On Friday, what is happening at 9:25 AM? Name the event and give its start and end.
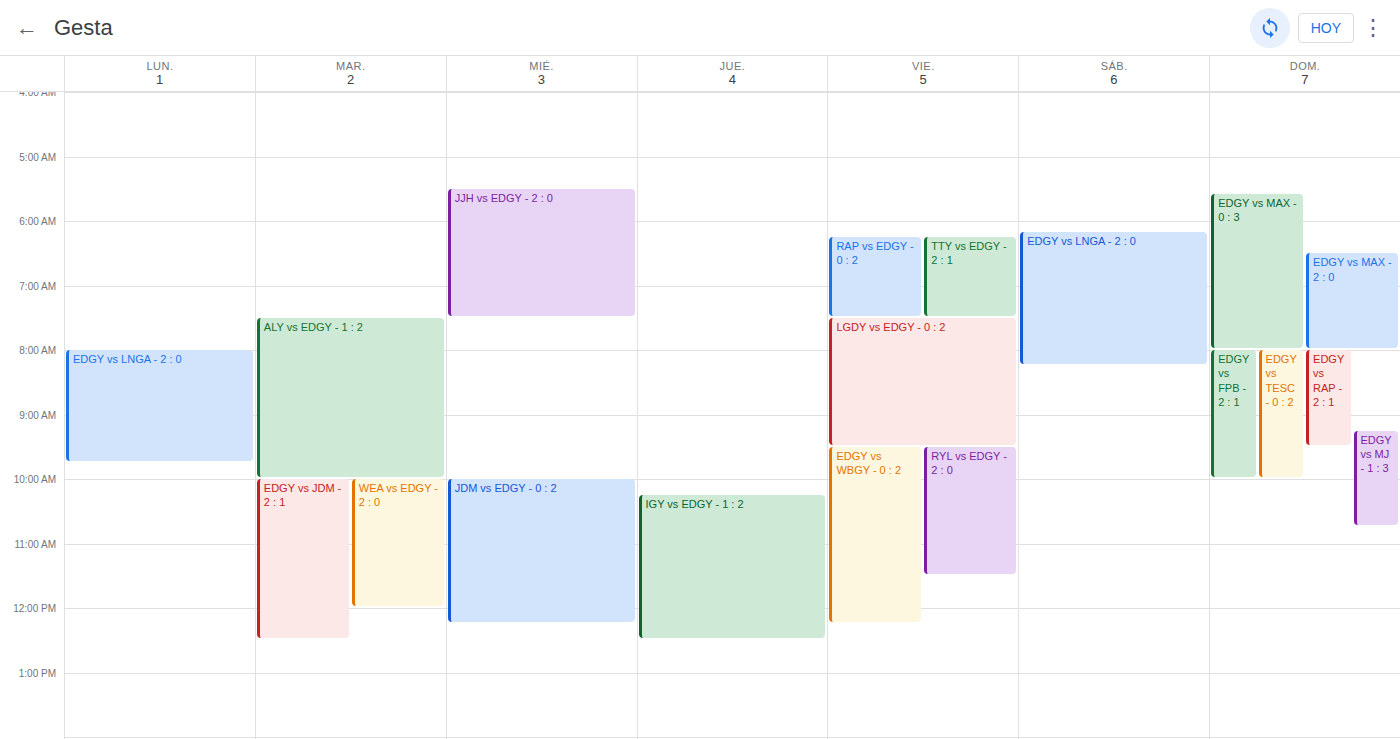
"LGDY vs EDGY - 0 : 2", 7:30 AM to 9:30 AM